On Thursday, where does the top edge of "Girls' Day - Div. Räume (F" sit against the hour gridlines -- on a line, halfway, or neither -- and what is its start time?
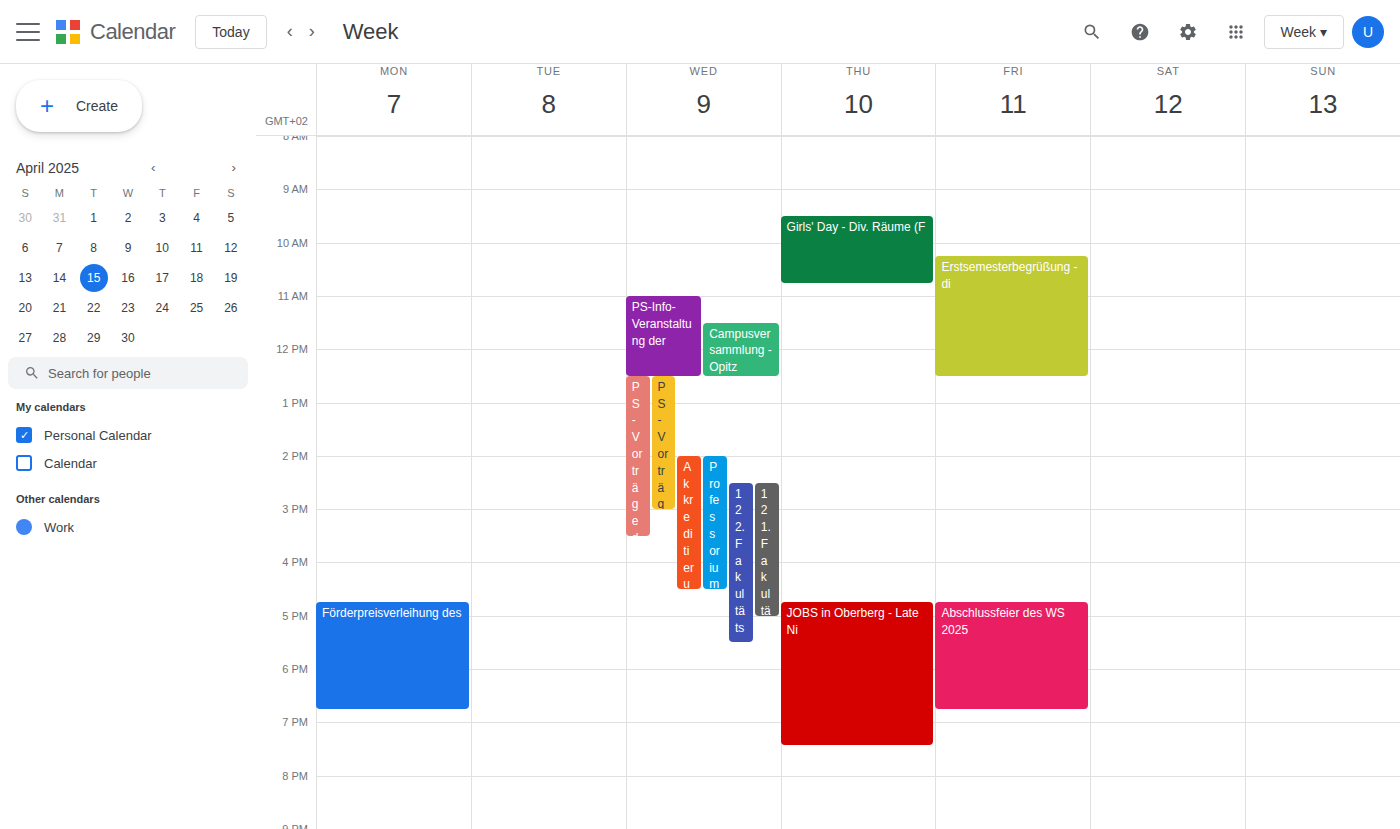
9:30 AM -- halfway between the 9 AM and 10 AM lines.